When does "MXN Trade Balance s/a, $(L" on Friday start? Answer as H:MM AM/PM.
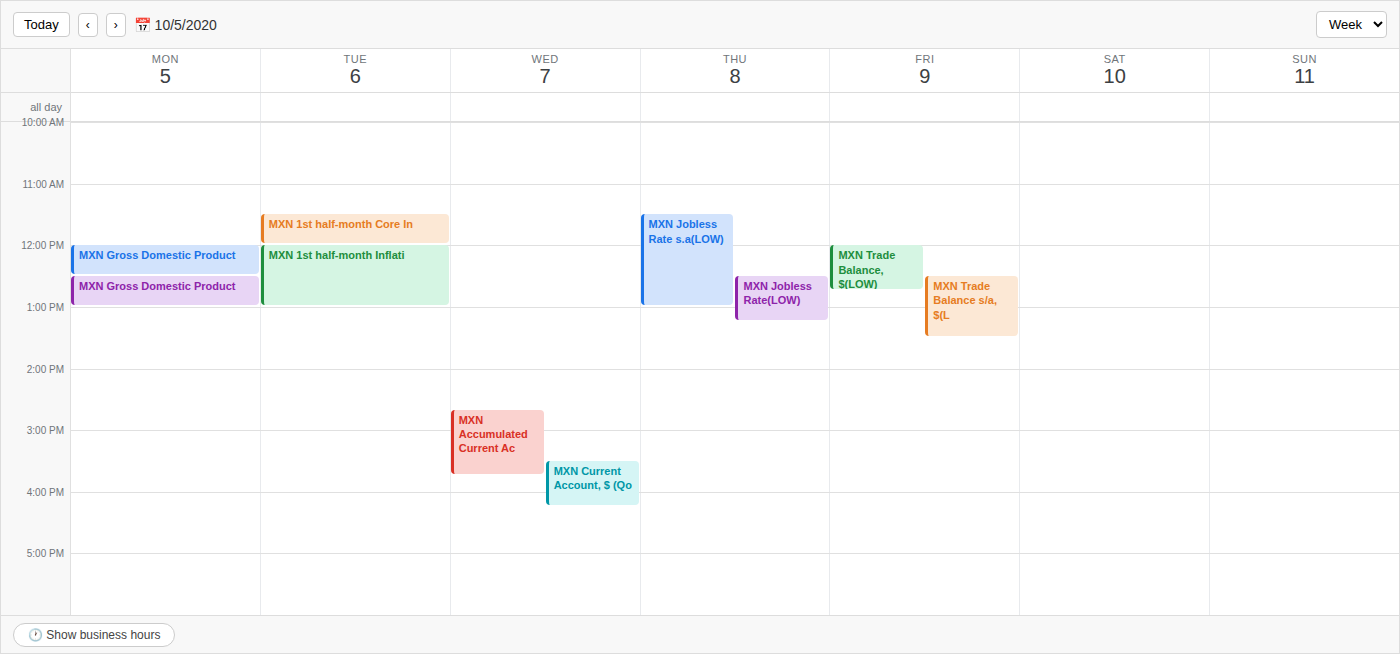
12:30 PM